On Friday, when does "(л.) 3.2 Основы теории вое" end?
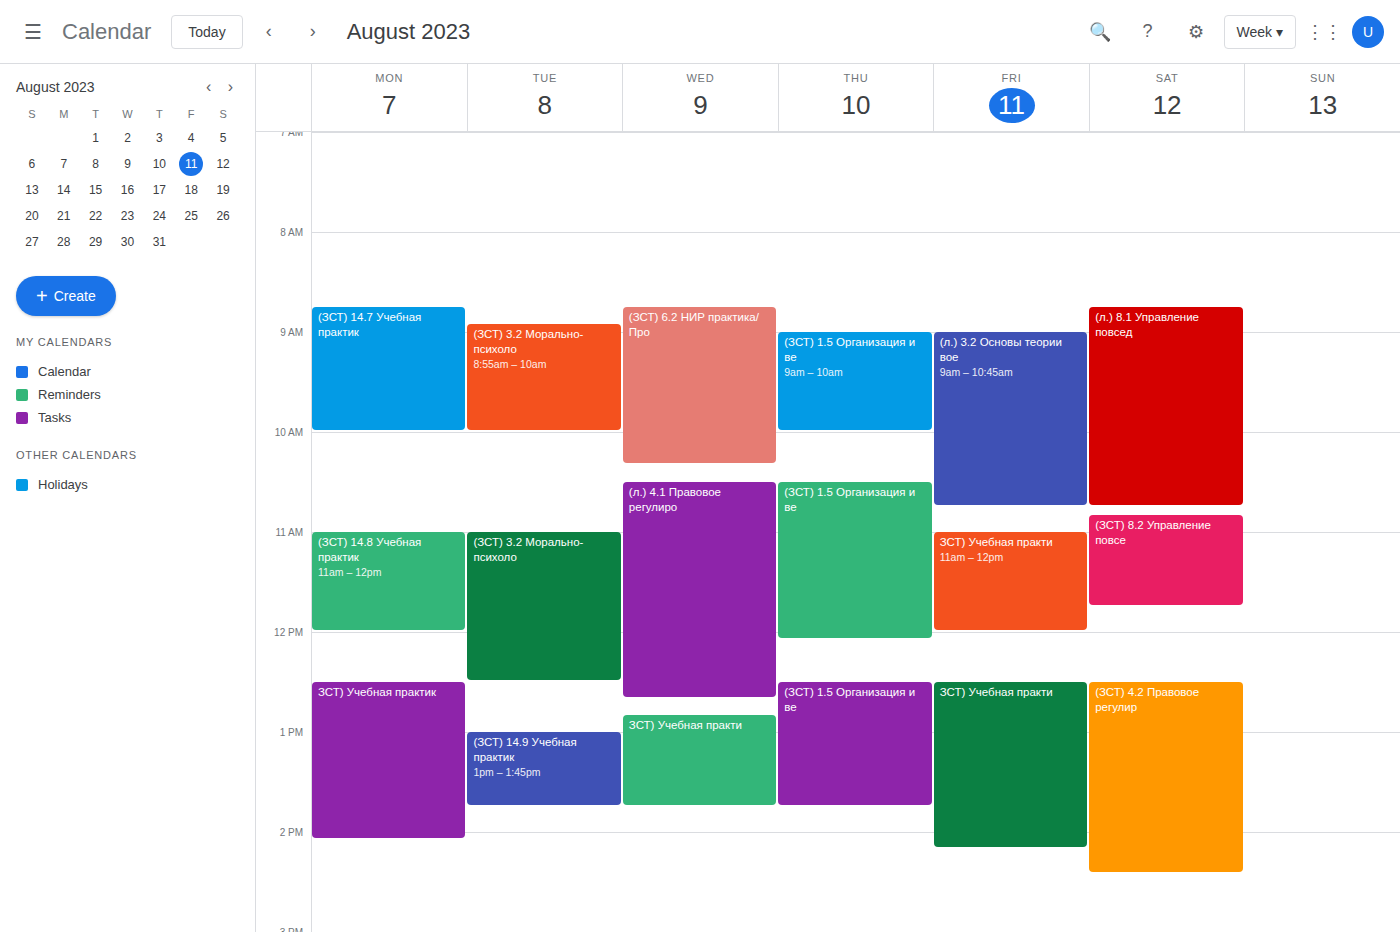
10:45 AM